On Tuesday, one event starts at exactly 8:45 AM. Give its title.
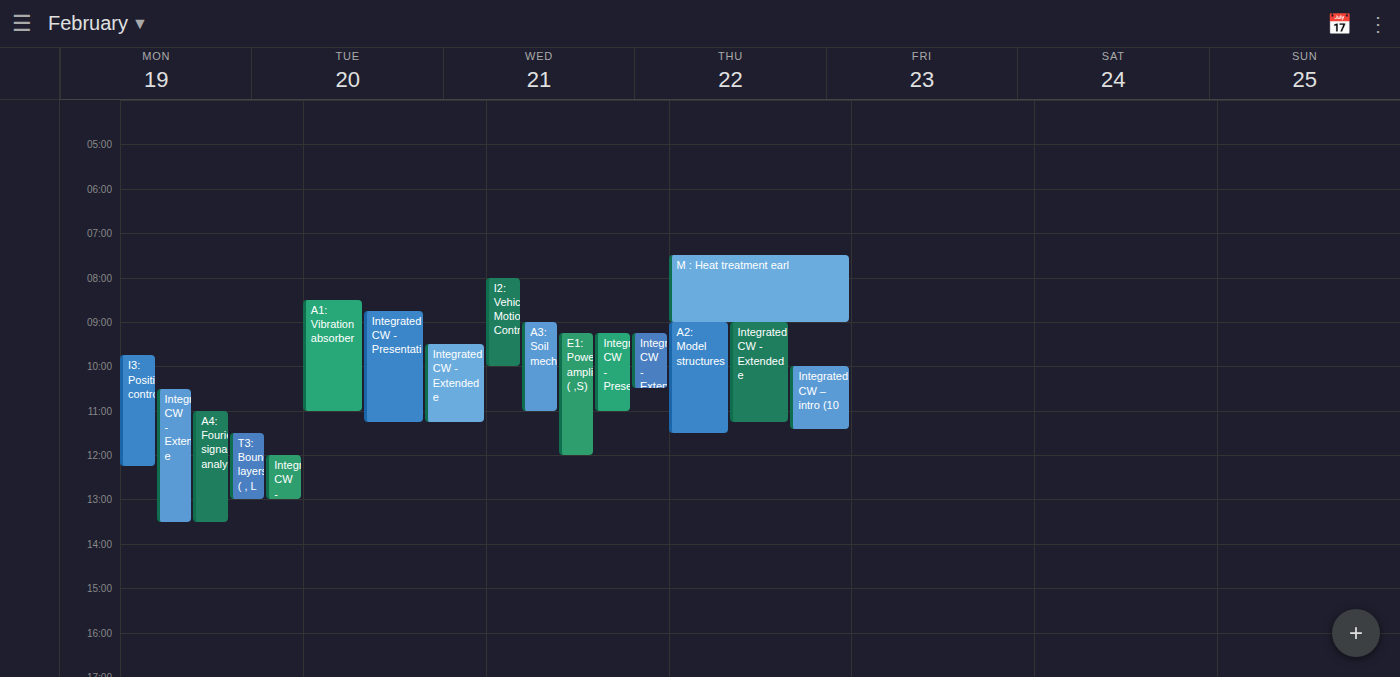
"Integrated CW - Presentati"